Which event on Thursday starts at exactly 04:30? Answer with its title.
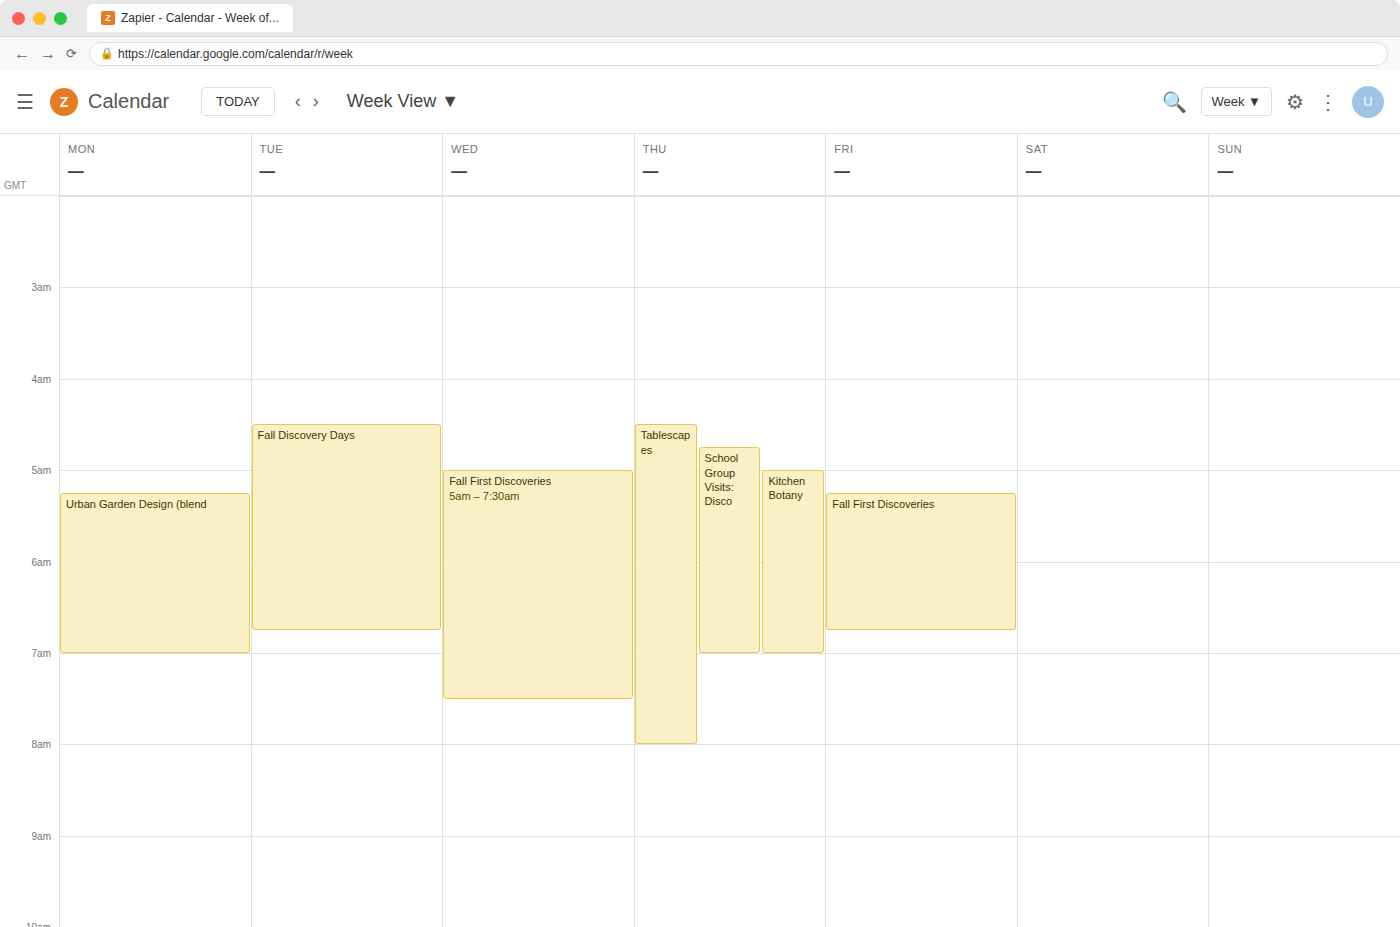
"Tablescapes"